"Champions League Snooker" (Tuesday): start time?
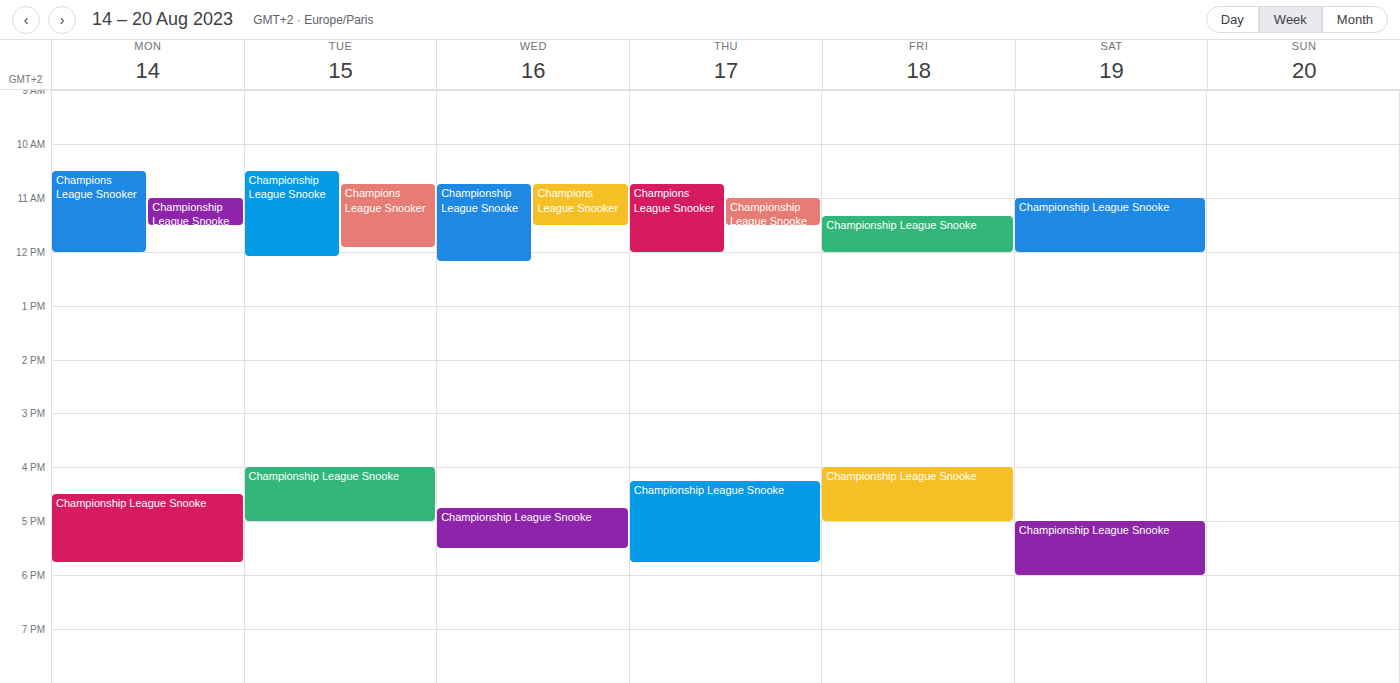
10:45 AM